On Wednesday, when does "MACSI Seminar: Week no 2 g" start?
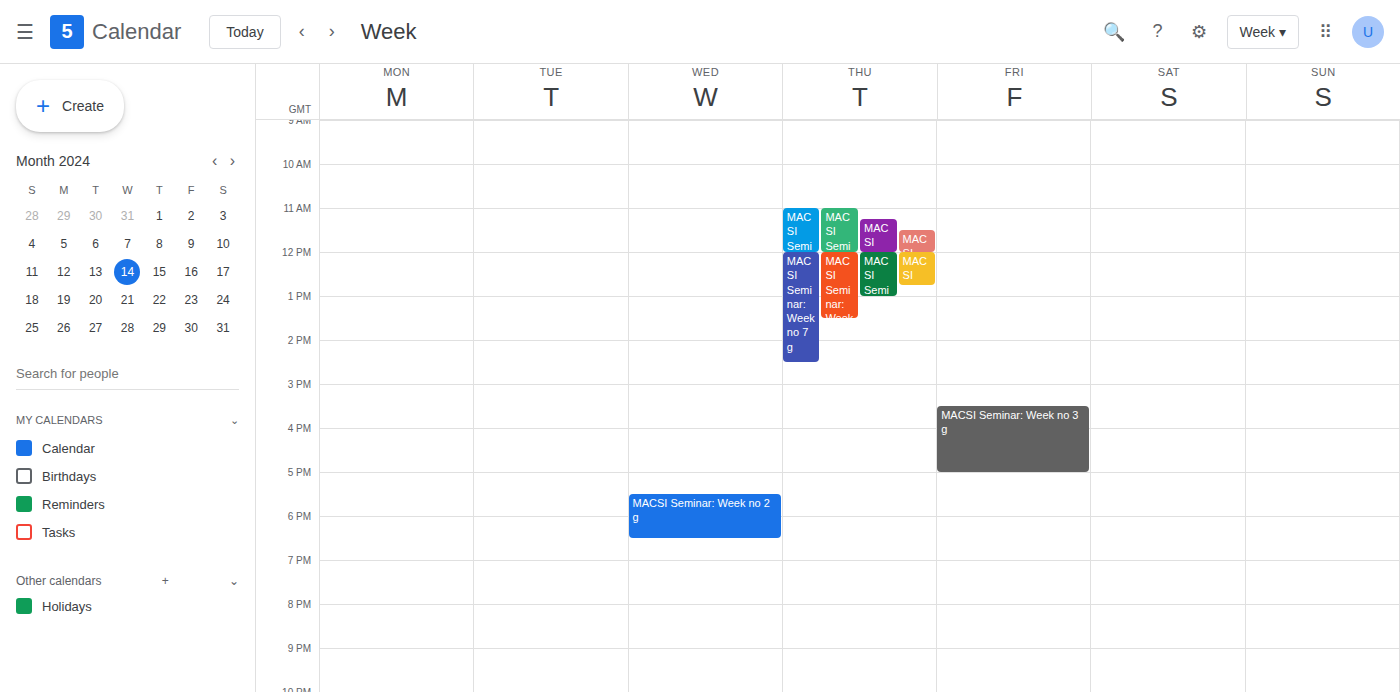
5:30 PM